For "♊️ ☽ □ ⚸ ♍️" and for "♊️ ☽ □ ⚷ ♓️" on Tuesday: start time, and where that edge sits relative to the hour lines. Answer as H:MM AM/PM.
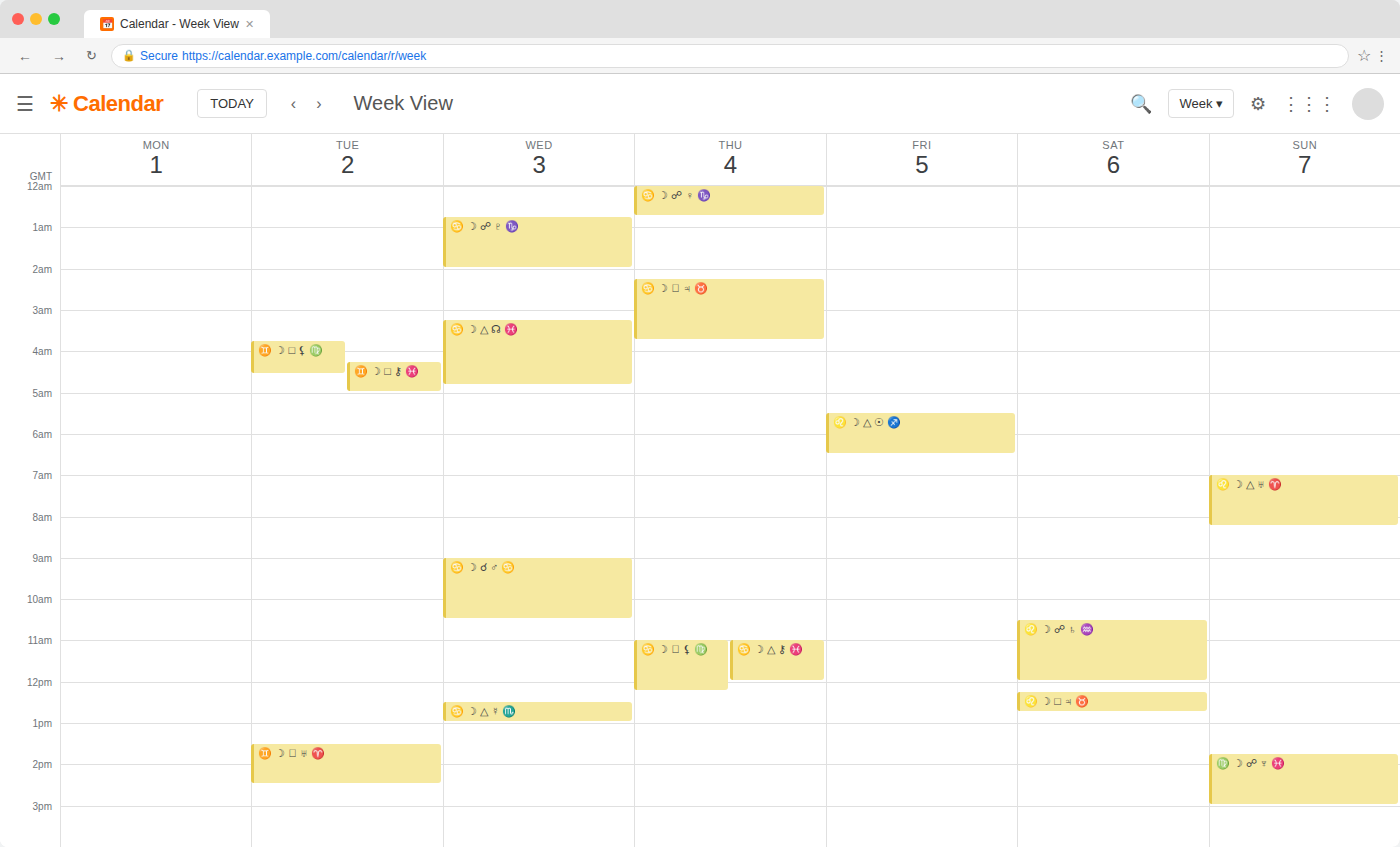
"♊️ ☽ □ ⚸ ♍️": 3:45 AM, neither: three quarters of the way from the 3 AM line to the 4 AM line. "♊️ ☽ □ ⚷ ♓️": 4:15 AM, neither: a quarter of the way from the 4 AM line to the 5 AM line.